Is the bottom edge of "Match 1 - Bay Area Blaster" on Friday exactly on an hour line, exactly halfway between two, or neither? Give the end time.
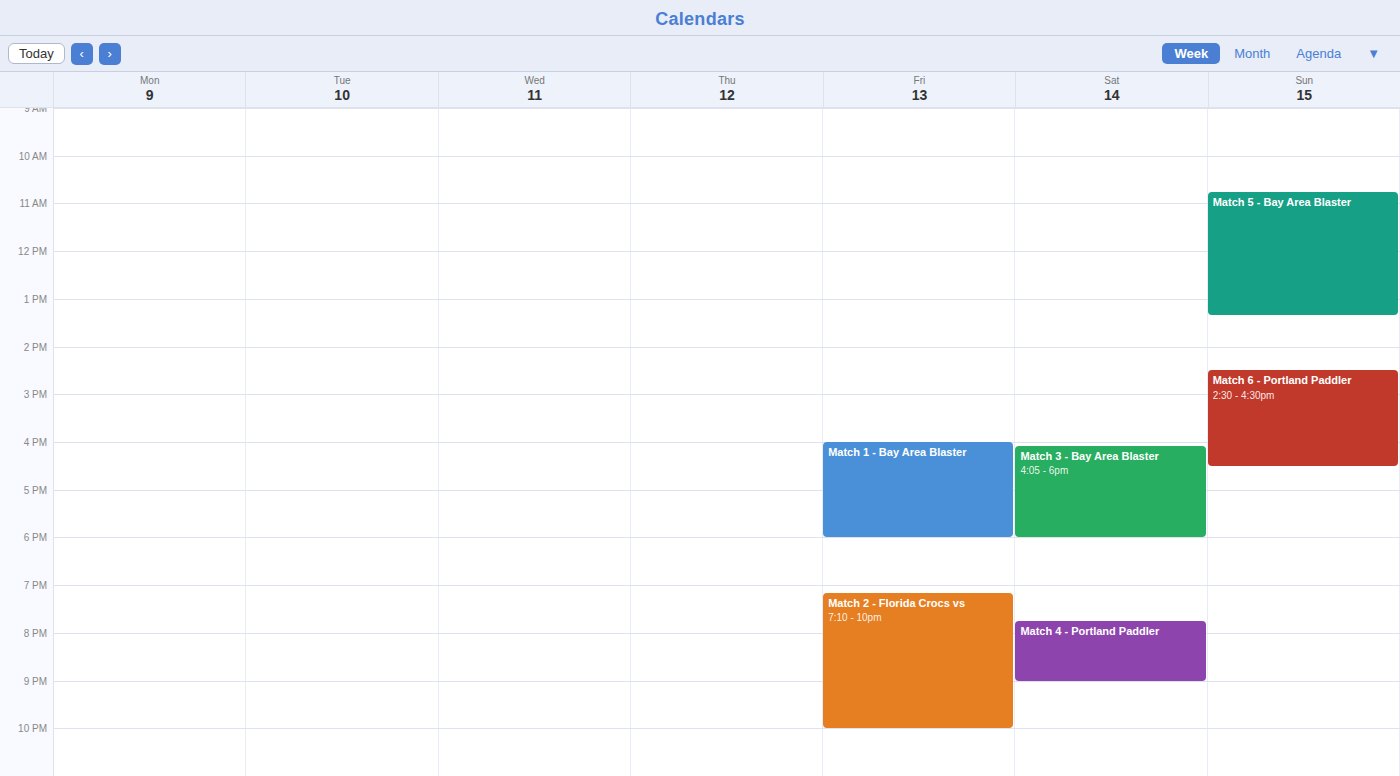
18:00 -- exactly on the 18:00 line.